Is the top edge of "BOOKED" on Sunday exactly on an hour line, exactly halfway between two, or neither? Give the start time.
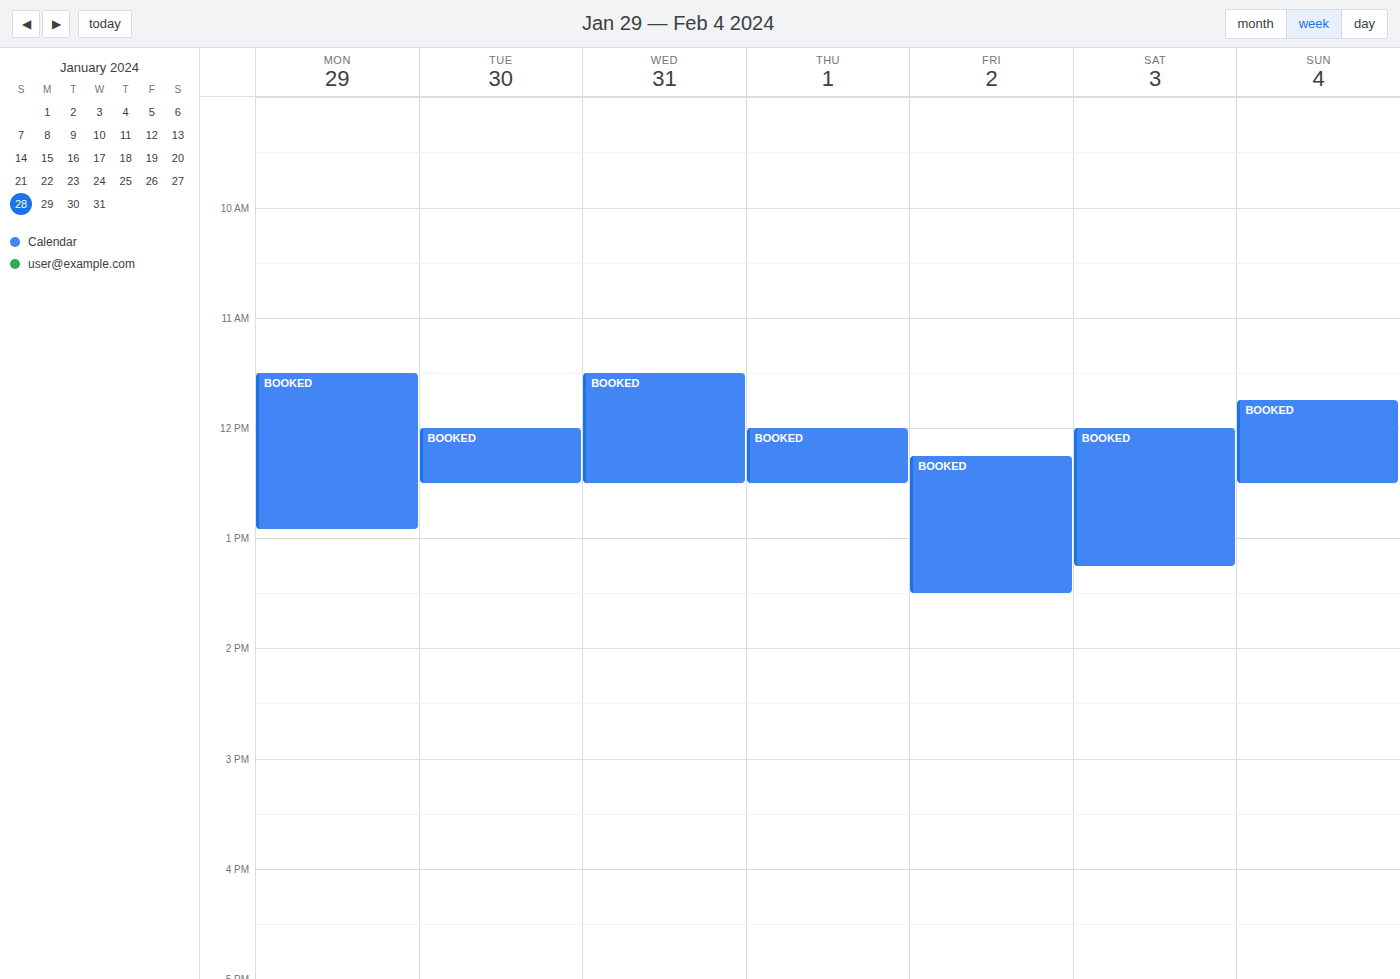
11:45 AM -- neither: three quarters of the way from the 11 AM line to the 12 PM line.